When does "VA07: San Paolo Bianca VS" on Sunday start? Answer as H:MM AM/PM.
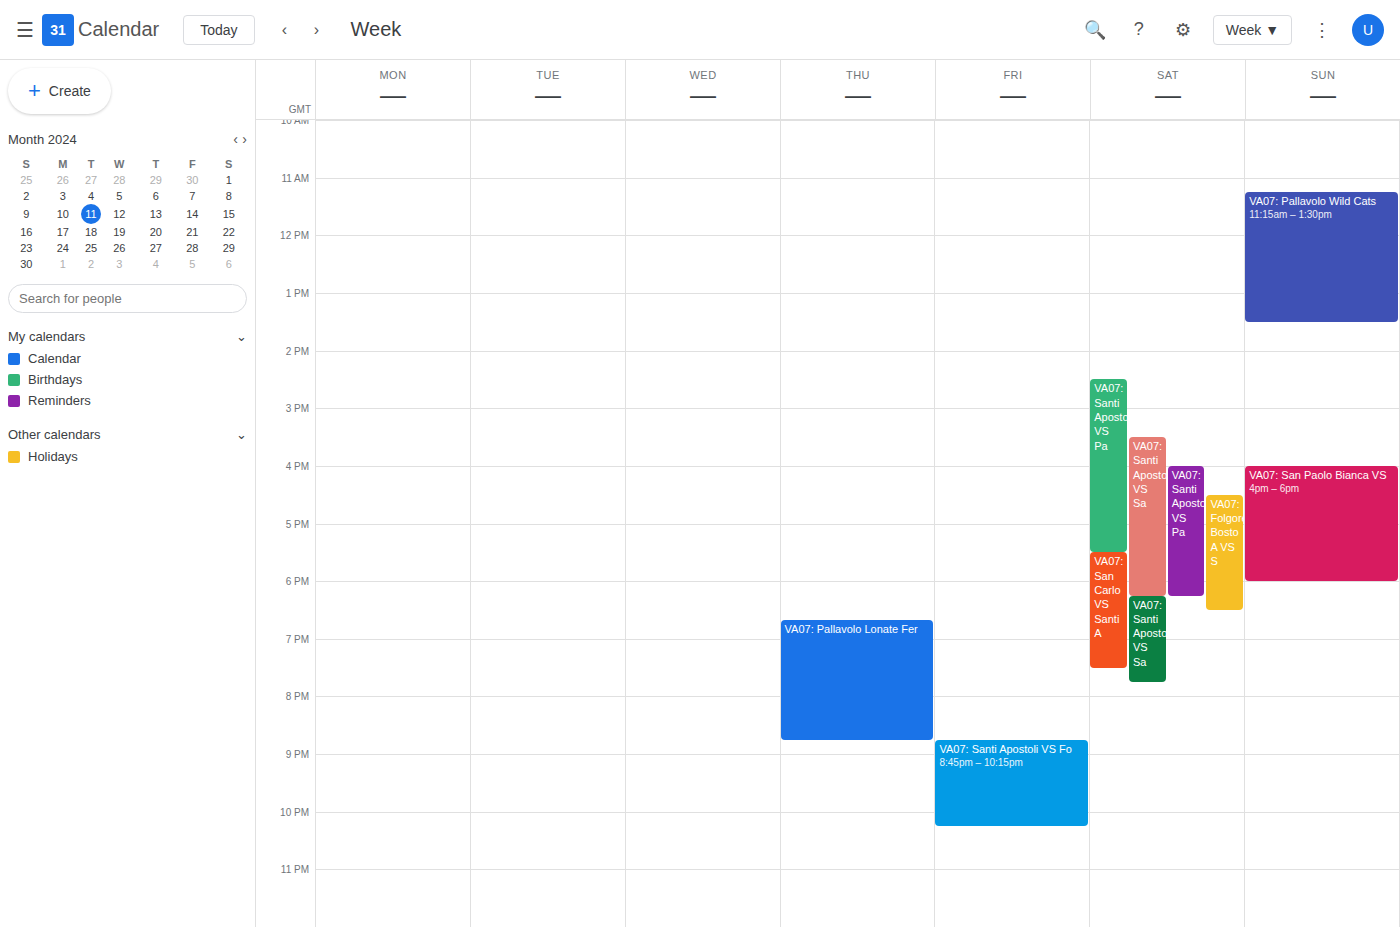
4:00 PM